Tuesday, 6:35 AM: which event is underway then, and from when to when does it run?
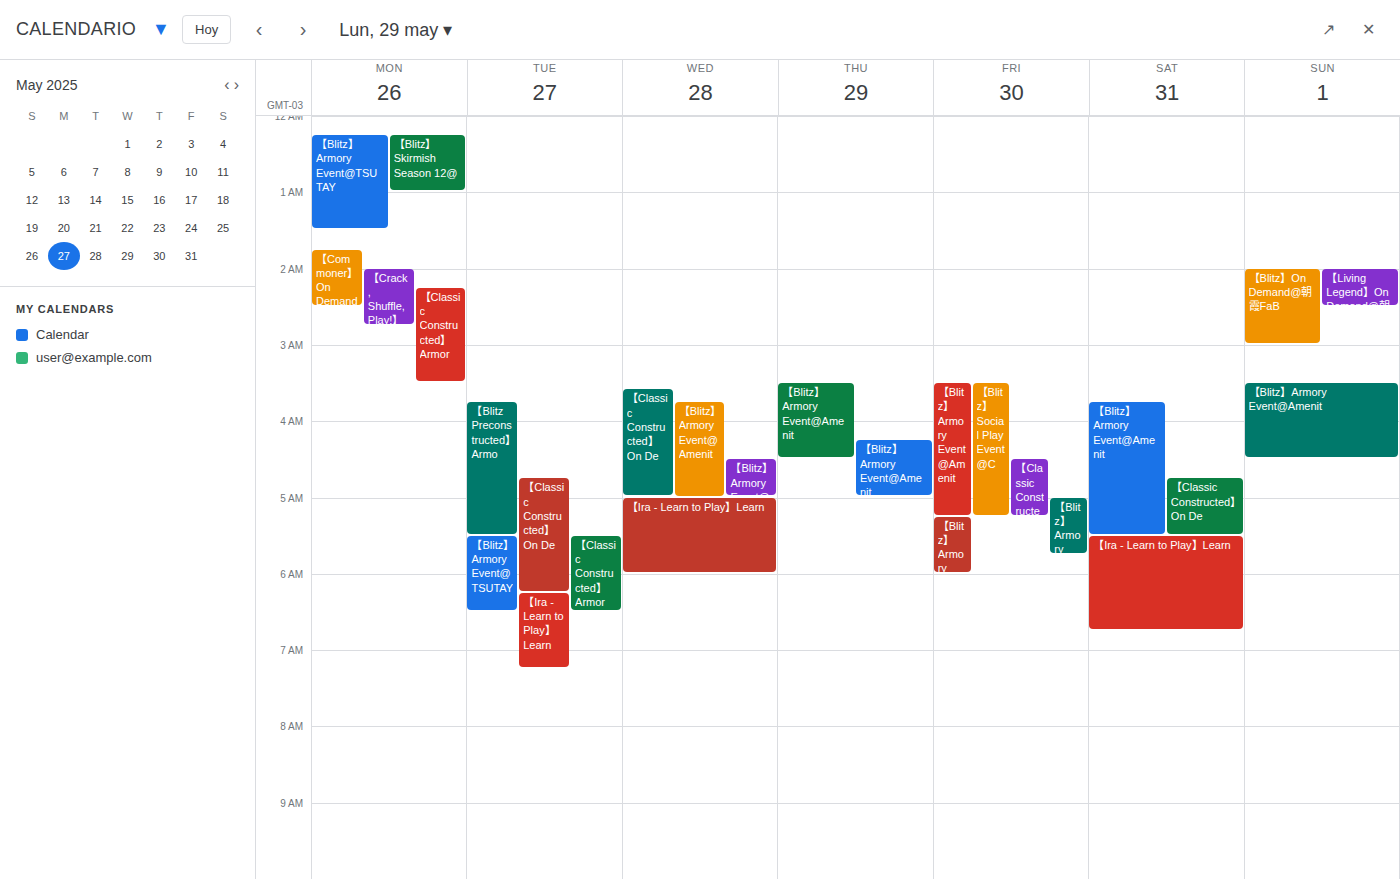
"【Ira - Learn to Play】Learn", 6:15 AM to 7:15 AM